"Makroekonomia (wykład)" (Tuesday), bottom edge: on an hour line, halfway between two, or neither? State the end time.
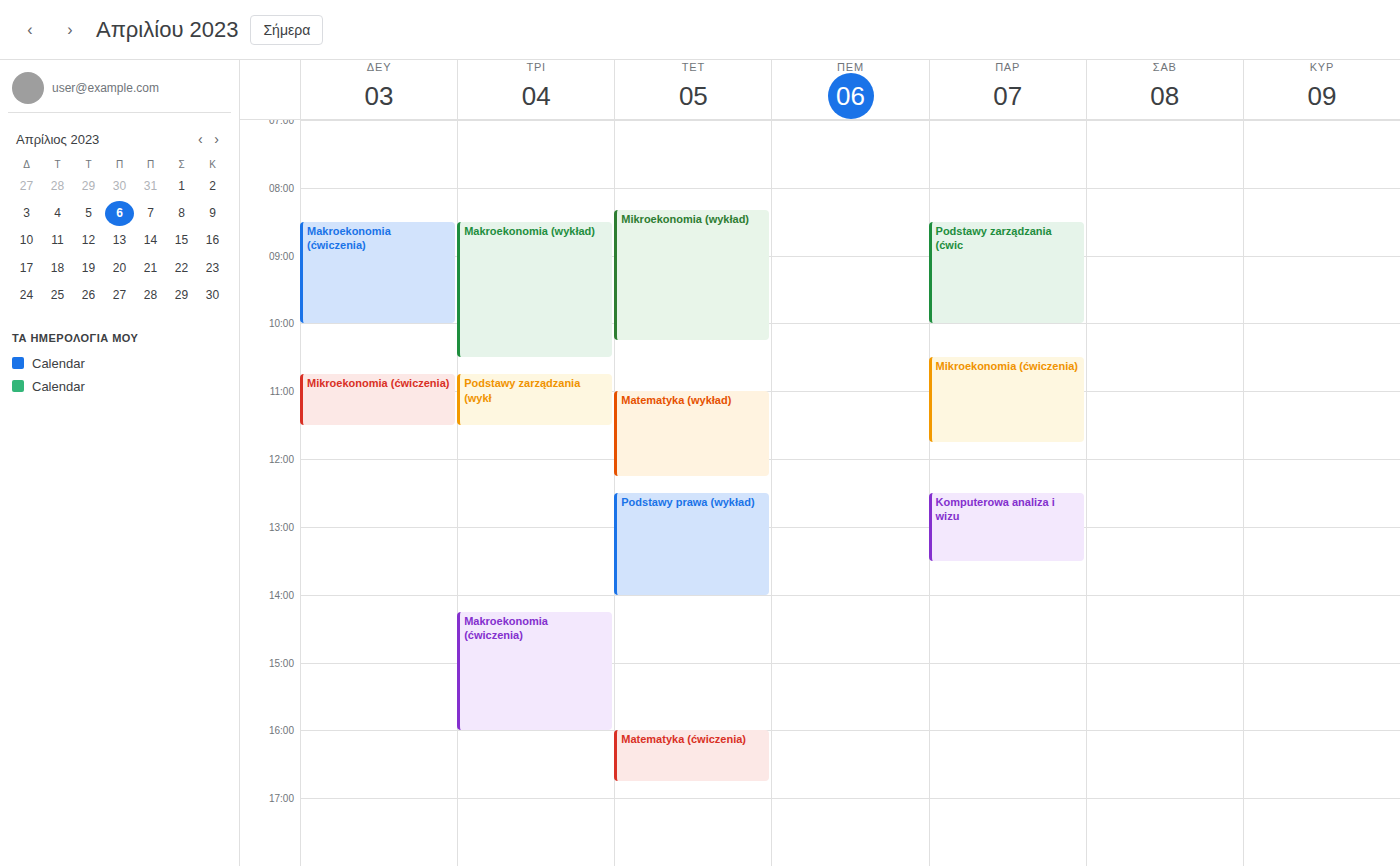
10:30 AM -- halfway between the 10 AM and 11 AM lines.